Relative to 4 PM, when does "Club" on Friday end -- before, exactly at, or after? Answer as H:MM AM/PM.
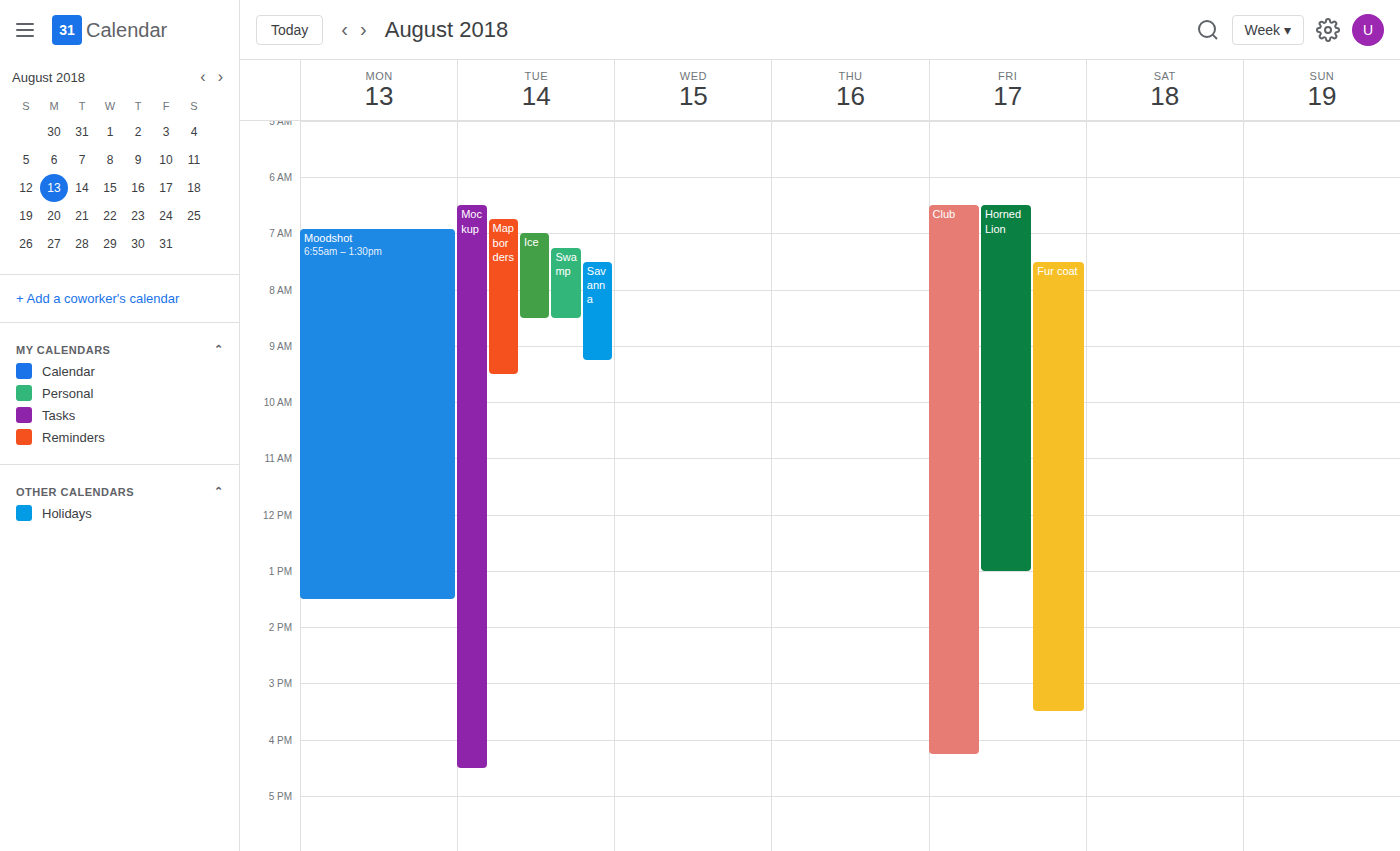
4:15 PM -- after 4 PM, 15 minutes below the 4 PM line.